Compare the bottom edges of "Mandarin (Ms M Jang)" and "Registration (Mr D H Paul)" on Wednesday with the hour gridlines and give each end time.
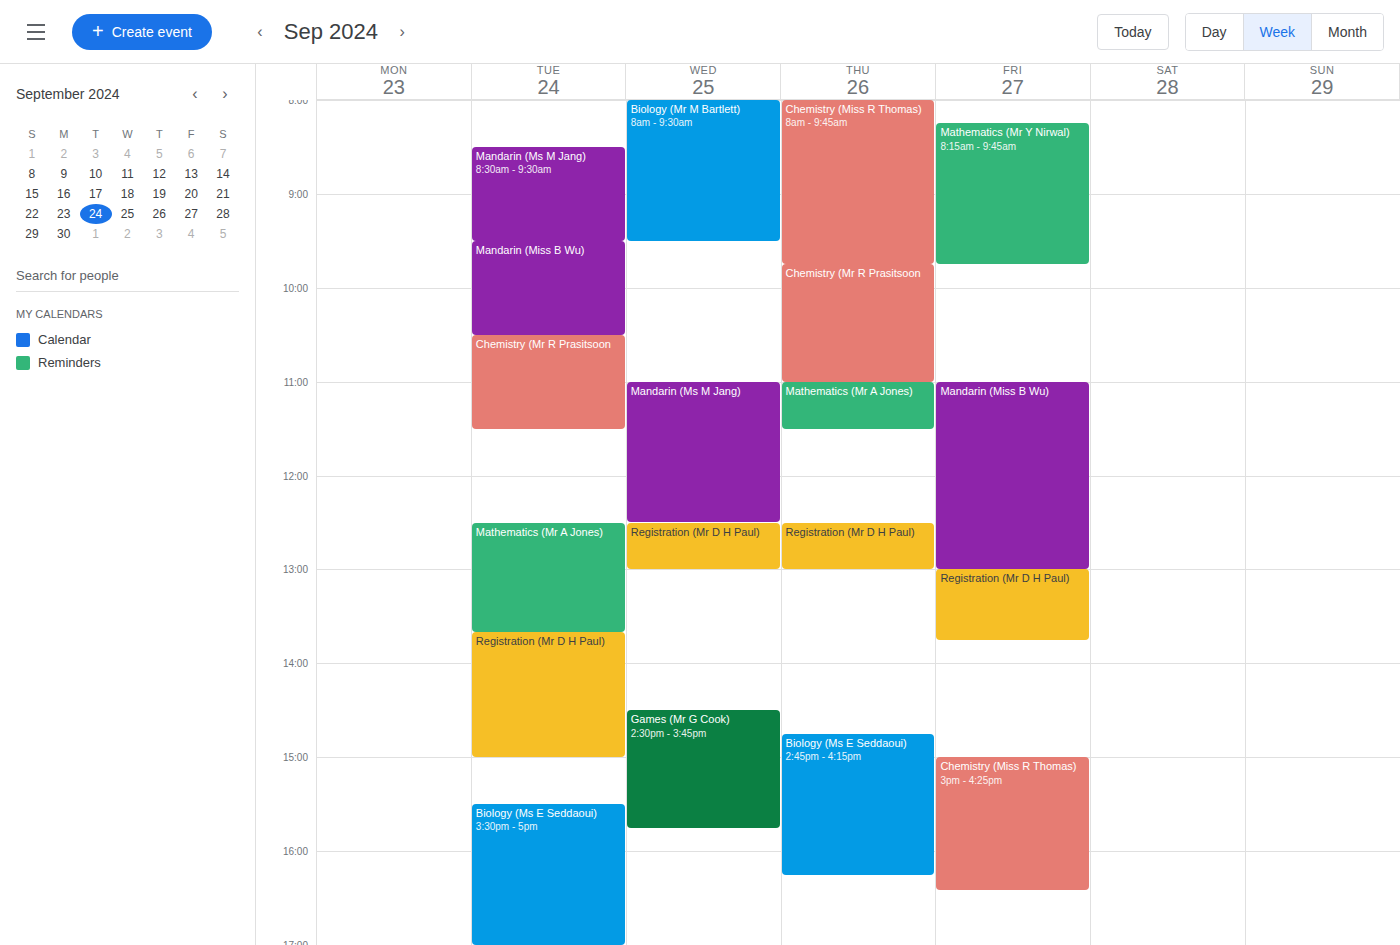
"Mandarin (Ms M Jang)": 12:30 PM, halfway between the 12 PM and 1 PM lines. "Registration (Mr D H Paul)": 1:00 PM, exactly on the 1 PM line.